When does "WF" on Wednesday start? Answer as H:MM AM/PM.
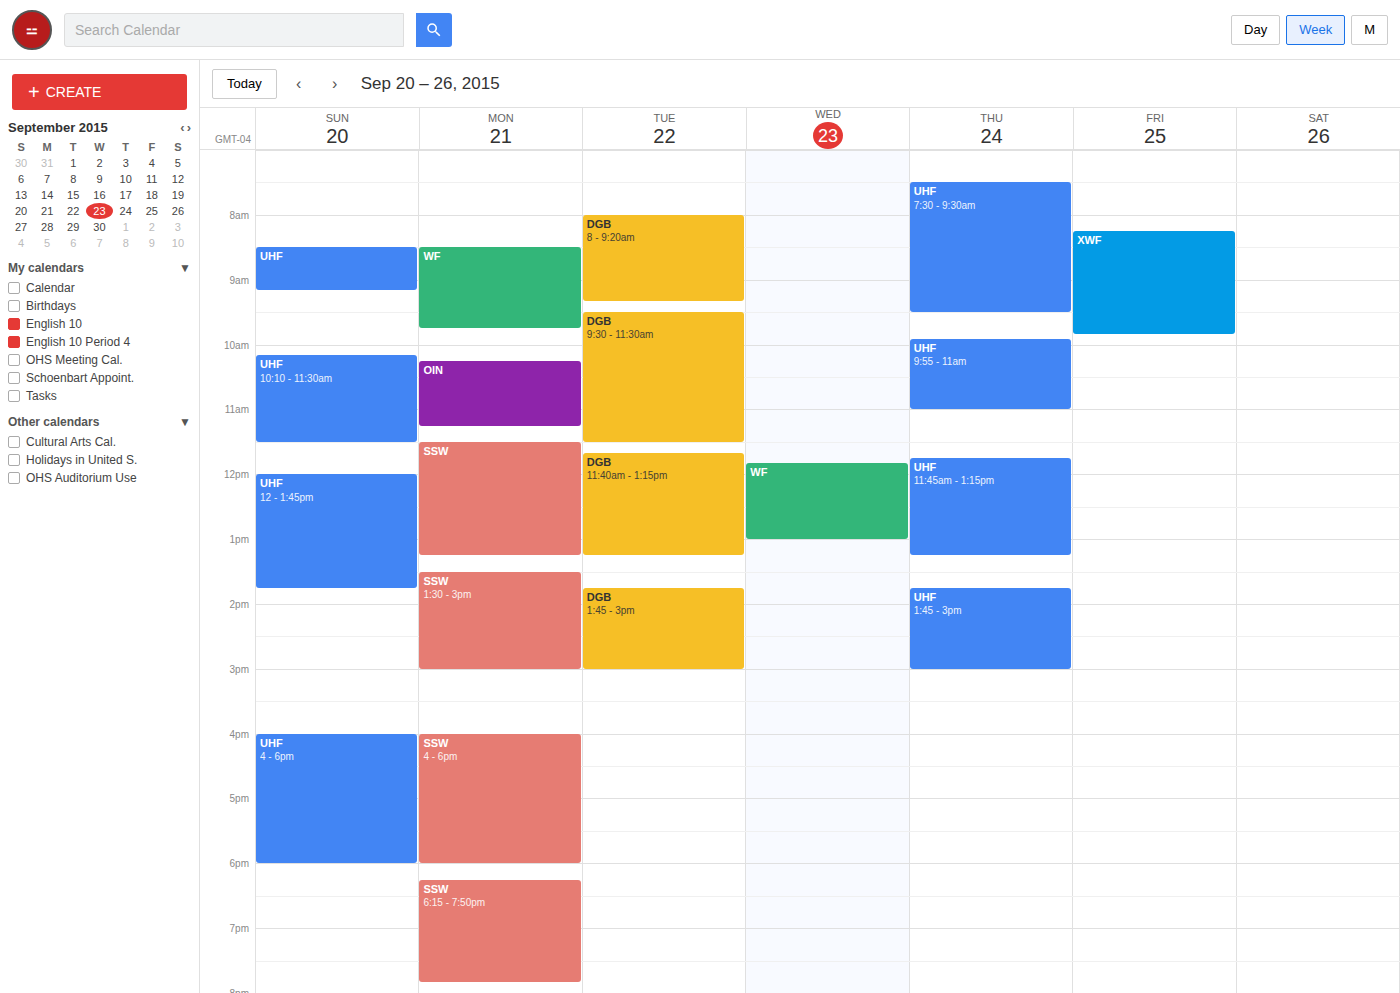
11:50 AM